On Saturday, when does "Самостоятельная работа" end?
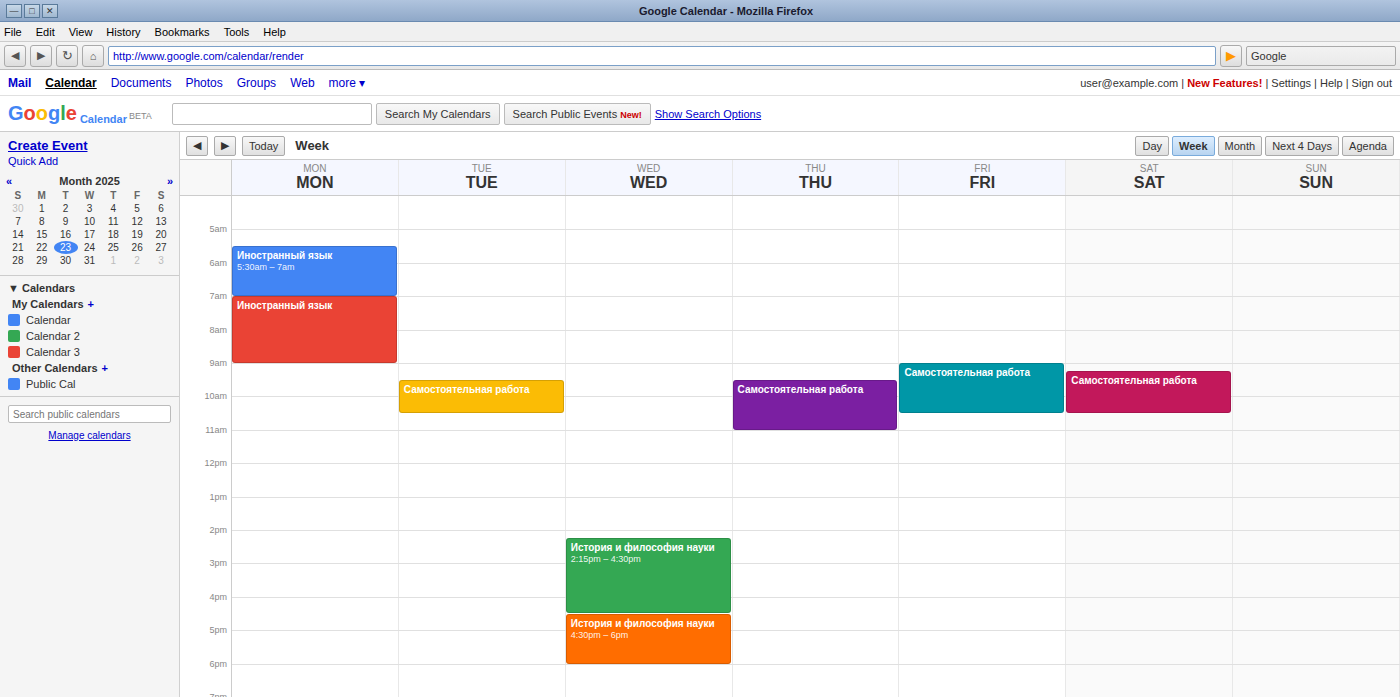
10:30 AM